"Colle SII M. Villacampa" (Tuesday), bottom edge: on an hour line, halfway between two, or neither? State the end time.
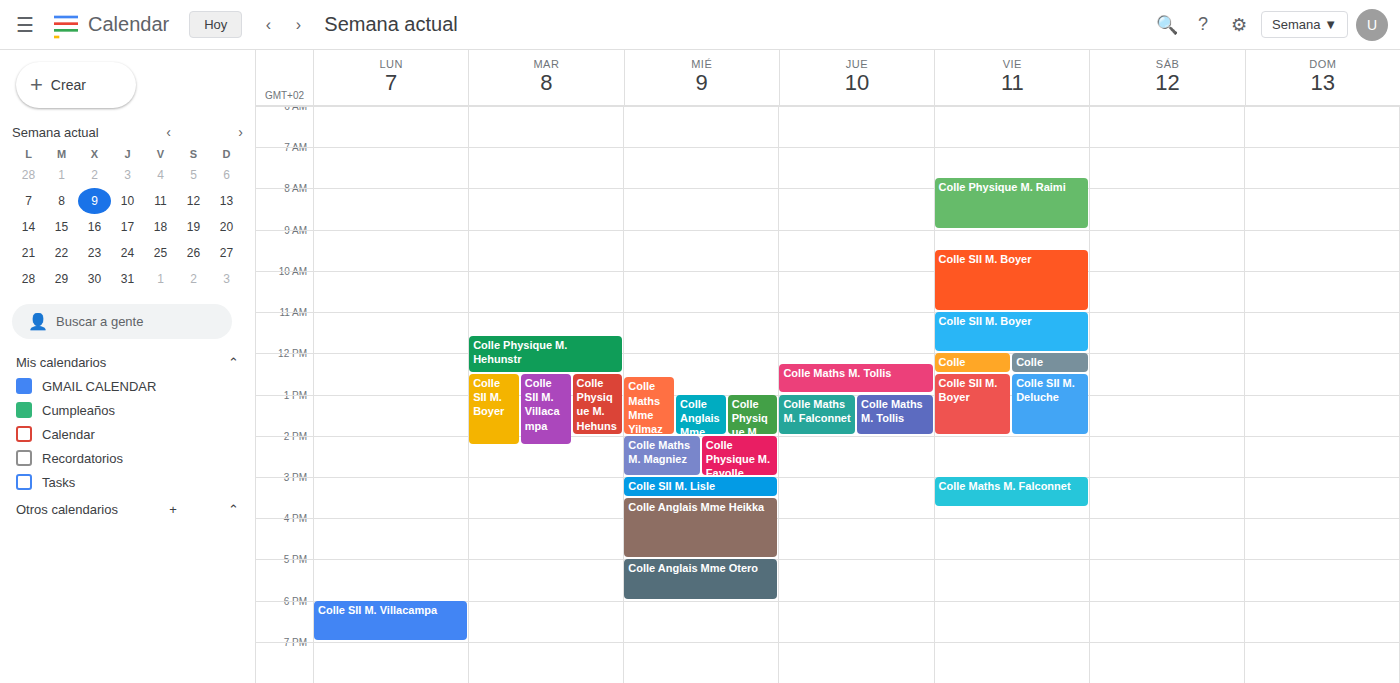
2:15 PM -- neither: a quarter of the way from the 2 PM line to the 3 PM line.